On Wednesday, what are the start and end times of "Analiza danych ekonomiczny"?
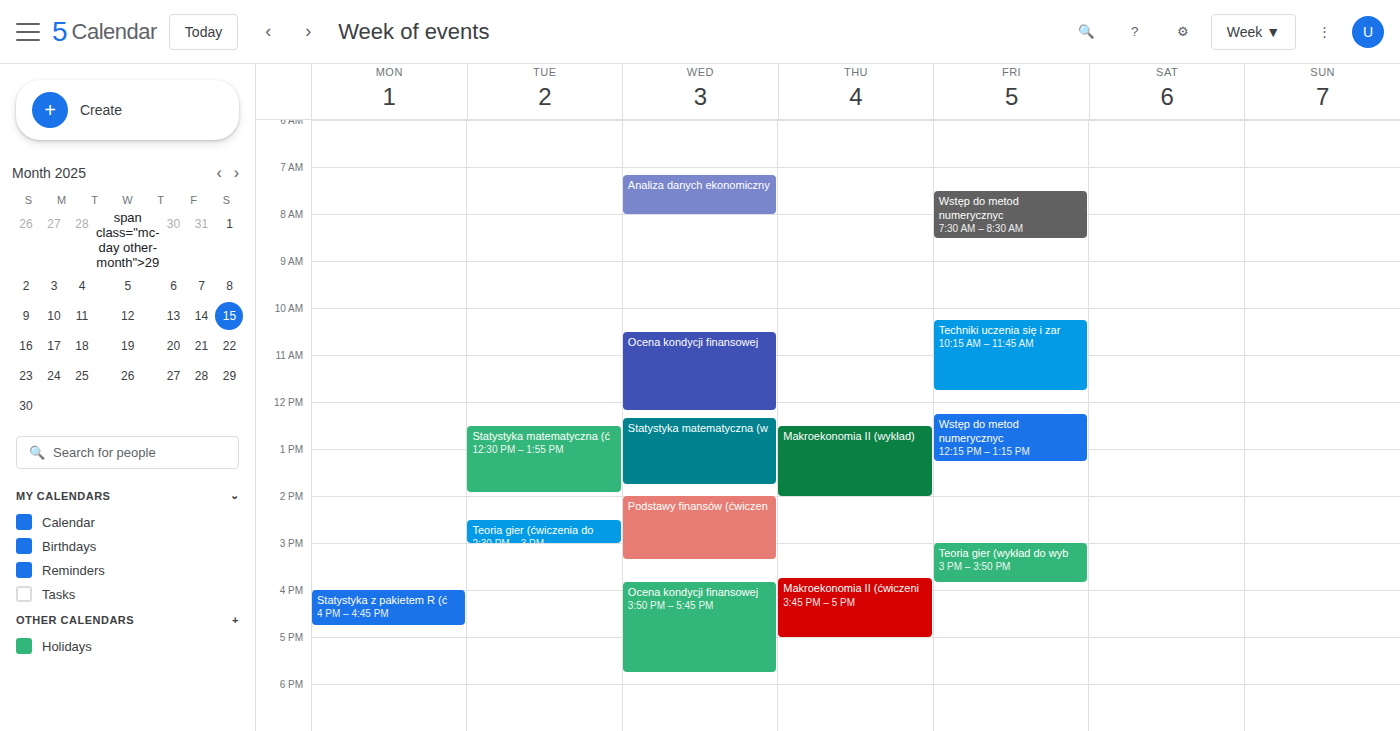
07:10 to 08:00